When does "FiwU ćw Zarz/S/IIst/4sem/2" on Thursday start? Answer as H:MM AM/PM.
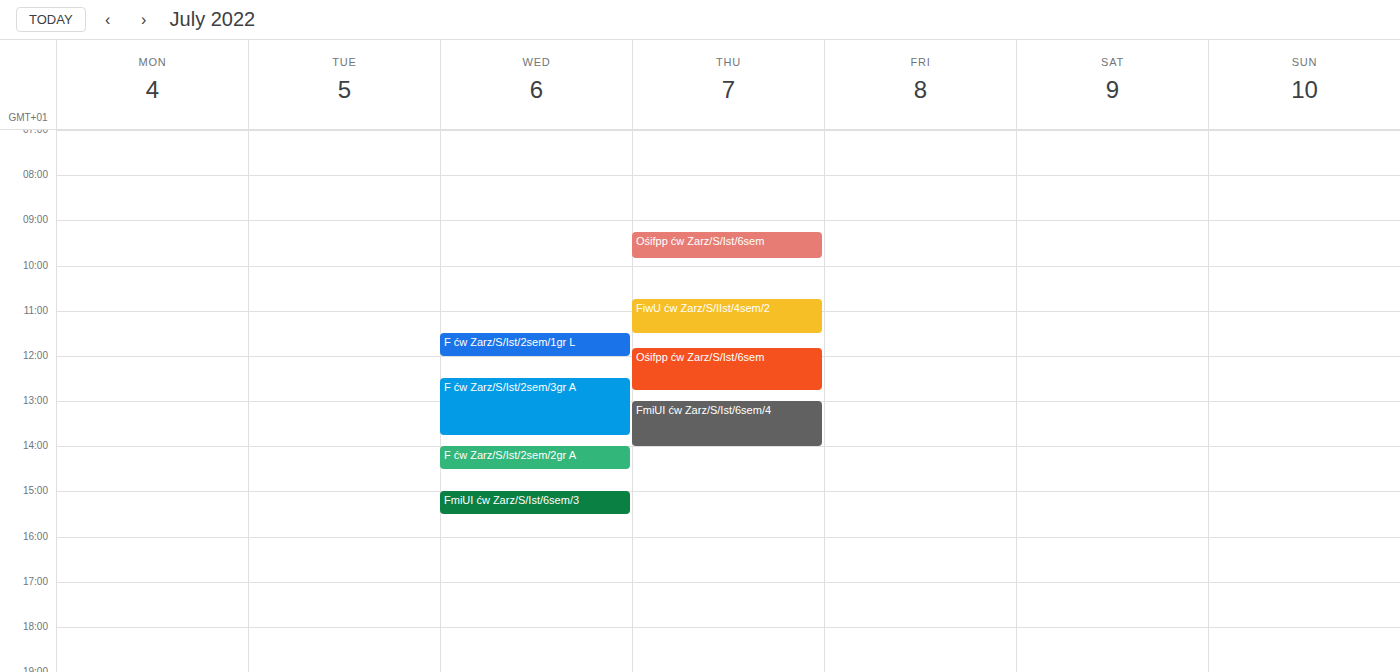
10:45 AM